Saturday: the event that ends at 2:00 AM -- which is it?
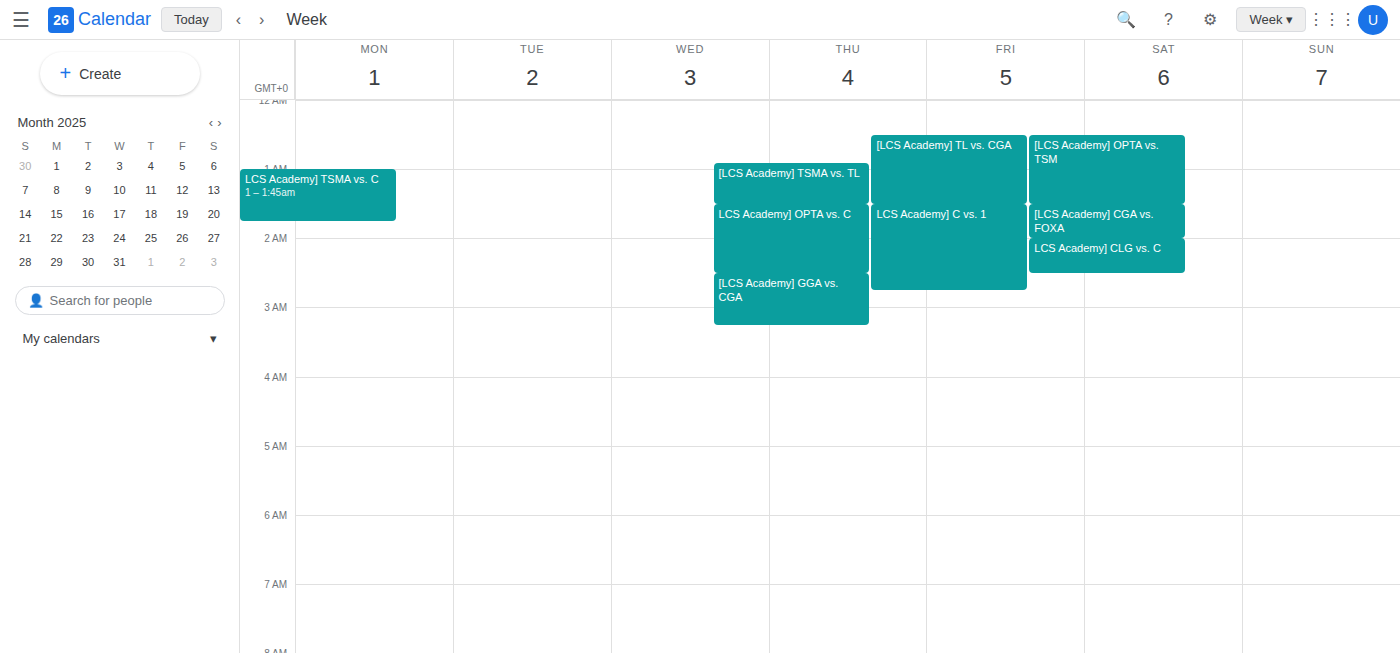
"[LCS Academy] CGA vs. FOXA"